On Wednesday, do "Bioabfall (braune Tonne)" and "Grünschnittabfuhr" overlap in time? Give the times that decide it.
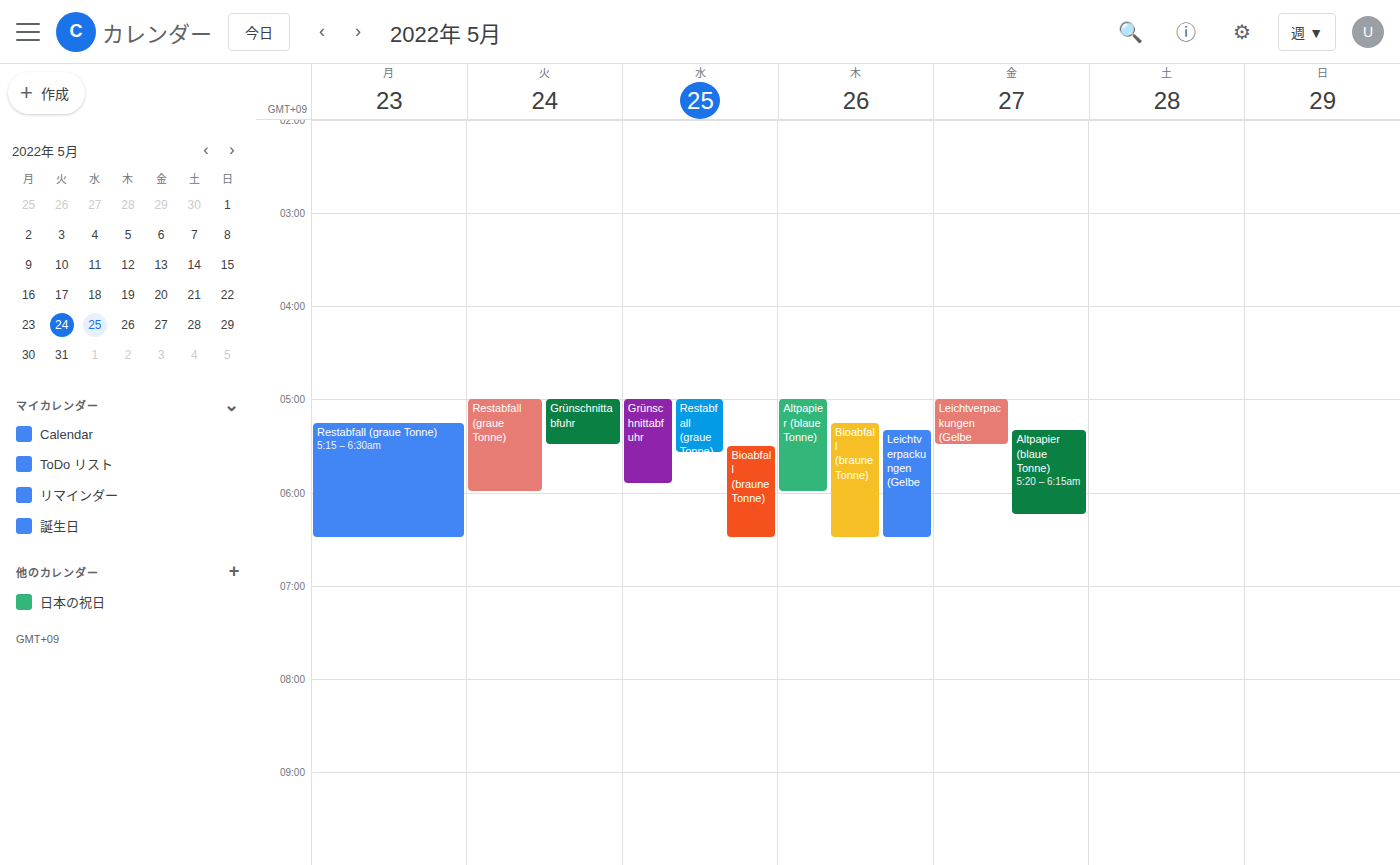
"Bioabfall (braune Tonne)" starts at 5:30 AM, before "Grünschnittabfuhr" ends at 5:55 AM -- they overlap.